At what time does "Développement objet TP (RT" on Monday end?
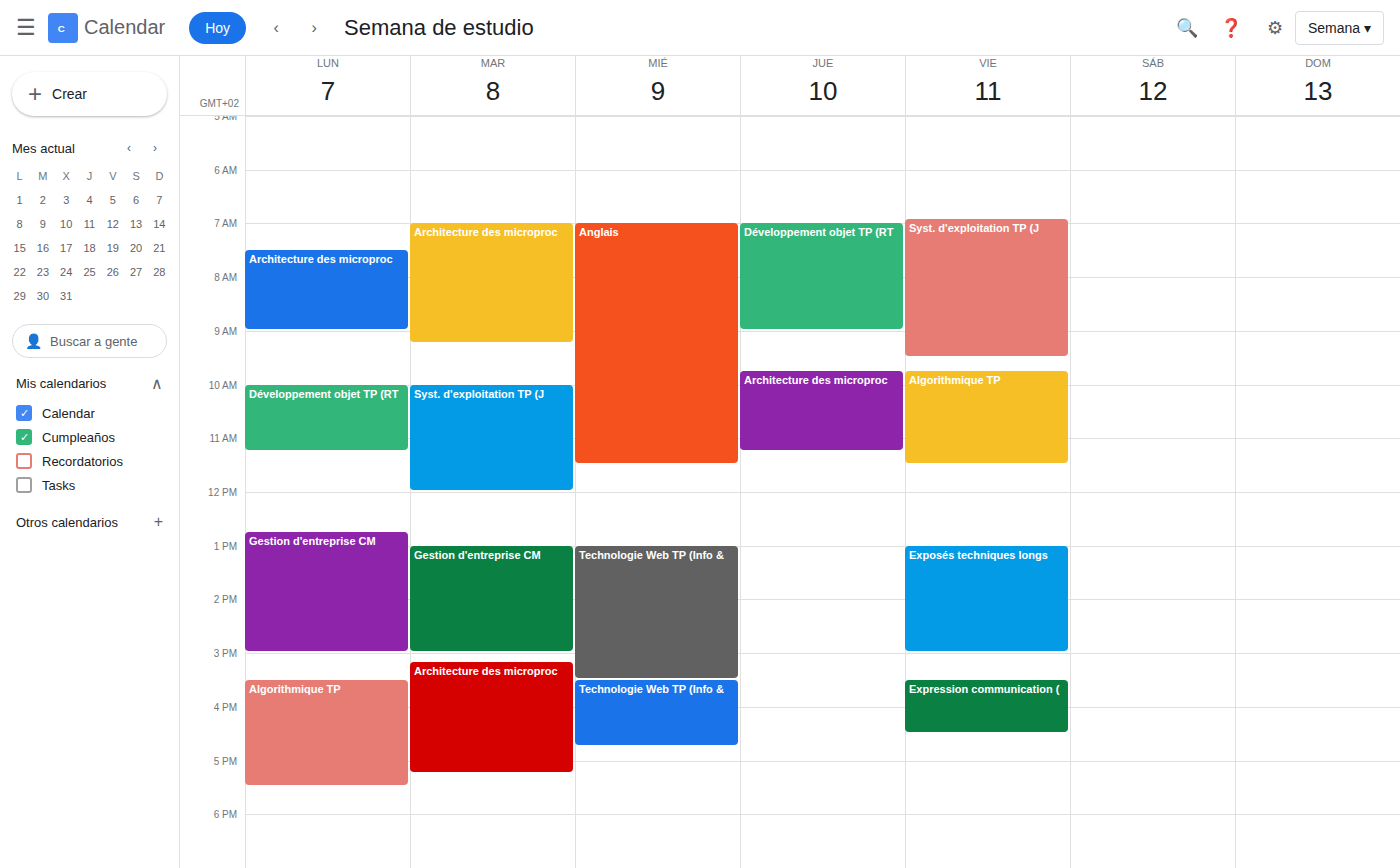
11:15 AM